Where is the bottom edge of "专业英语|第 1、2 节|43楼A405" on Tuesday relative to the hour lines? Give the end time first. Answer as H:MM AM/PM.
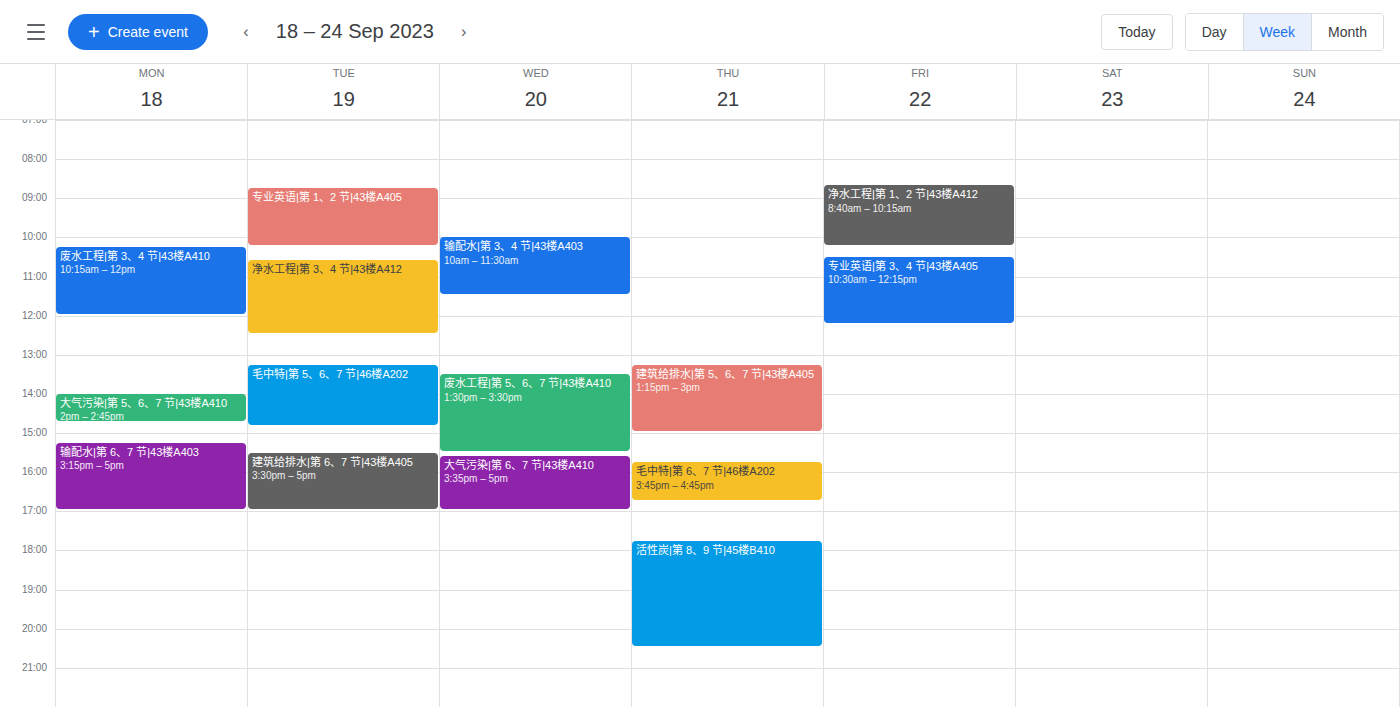
10:15 AM -- neither: a quarter of the way from the 10 AM line to the 11 AM line.